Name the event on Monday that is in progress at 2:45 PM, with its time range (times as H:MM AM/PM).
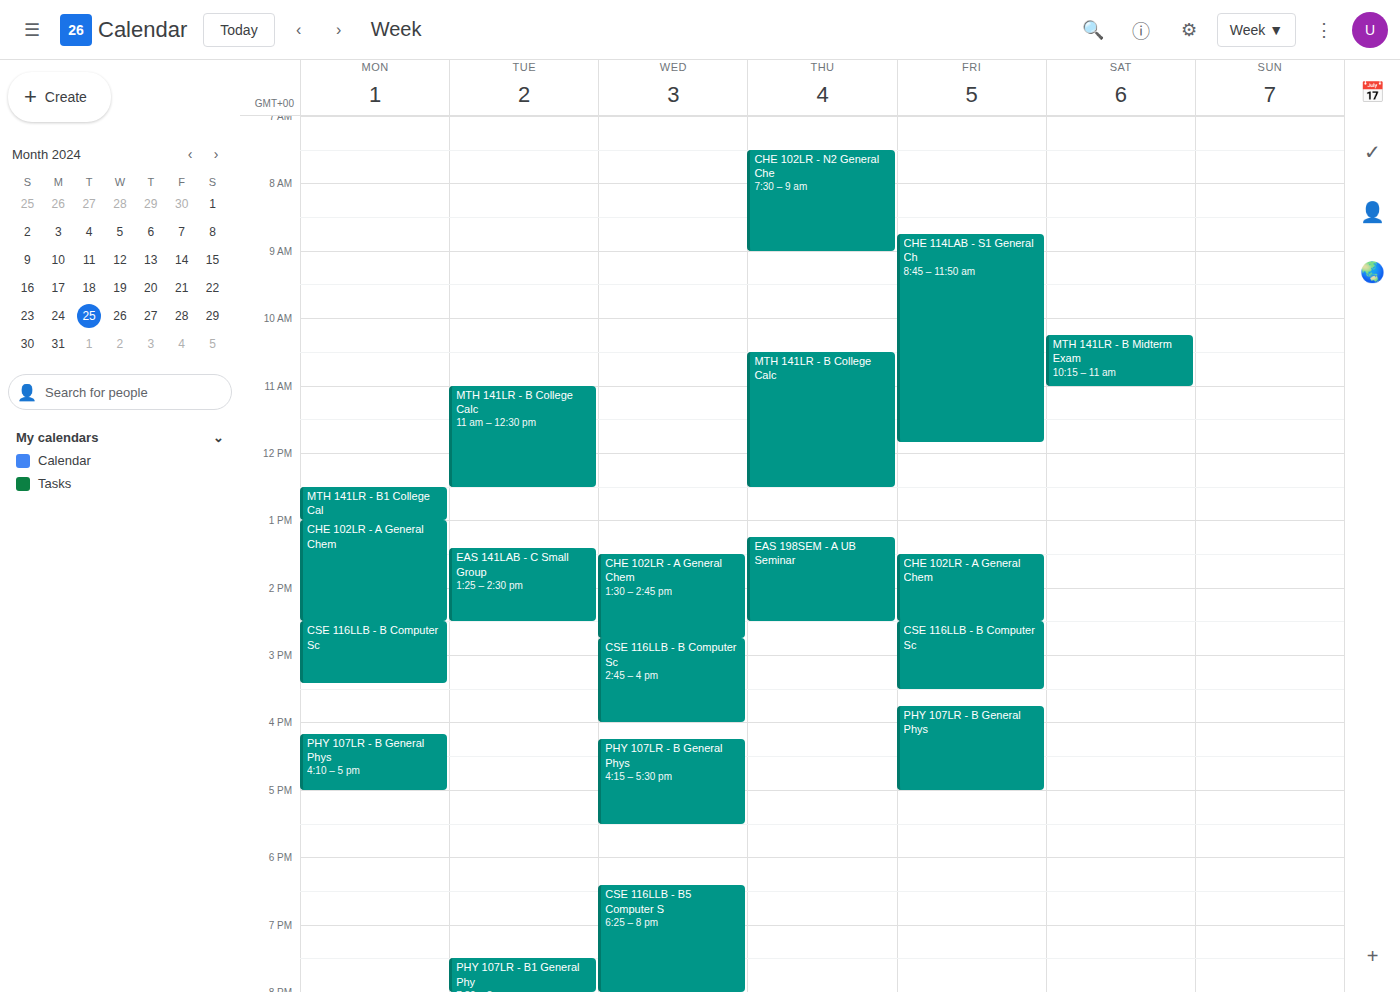
"CSE 116LLB - B Computer Sc", 2:30 PM to 3:25 PM